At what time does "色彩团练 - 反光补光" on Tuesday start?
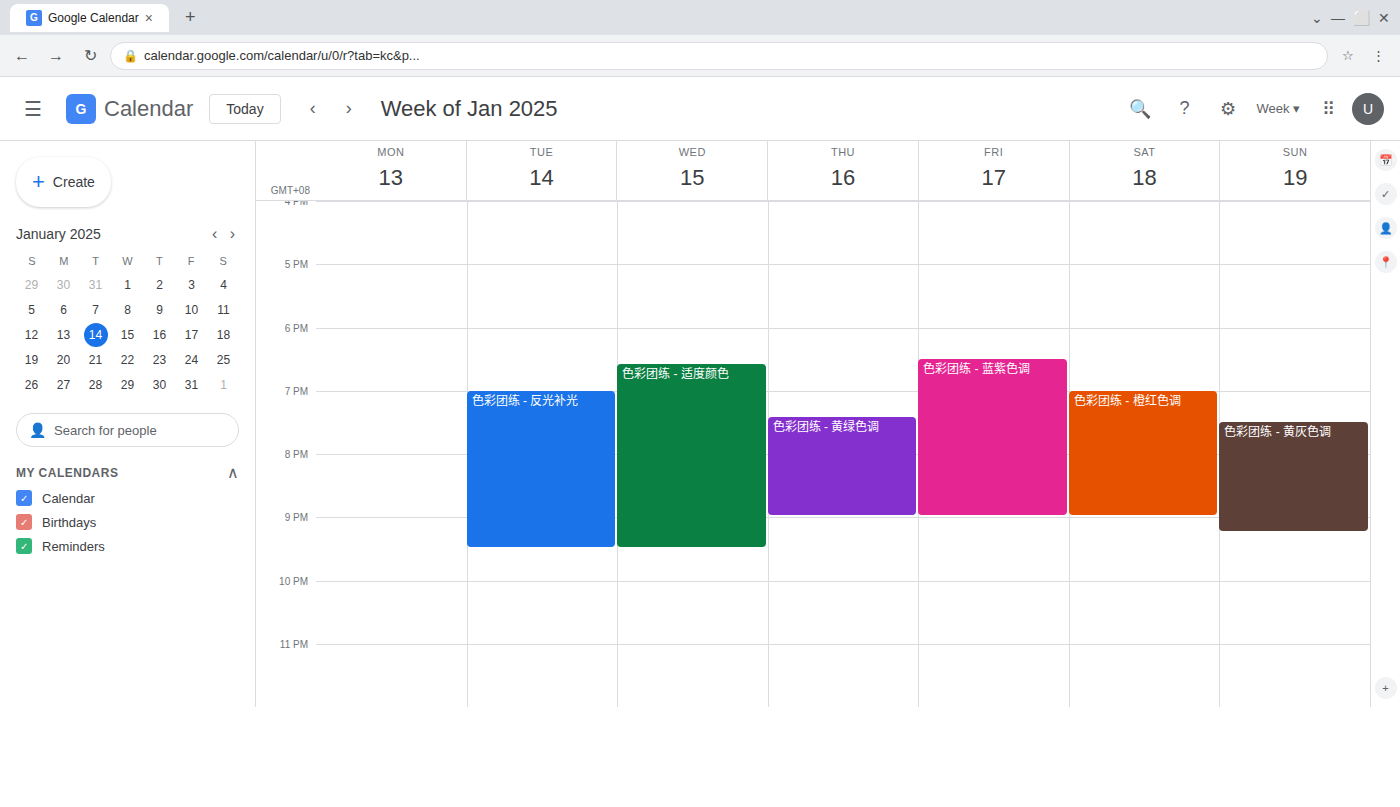
7:00 PM